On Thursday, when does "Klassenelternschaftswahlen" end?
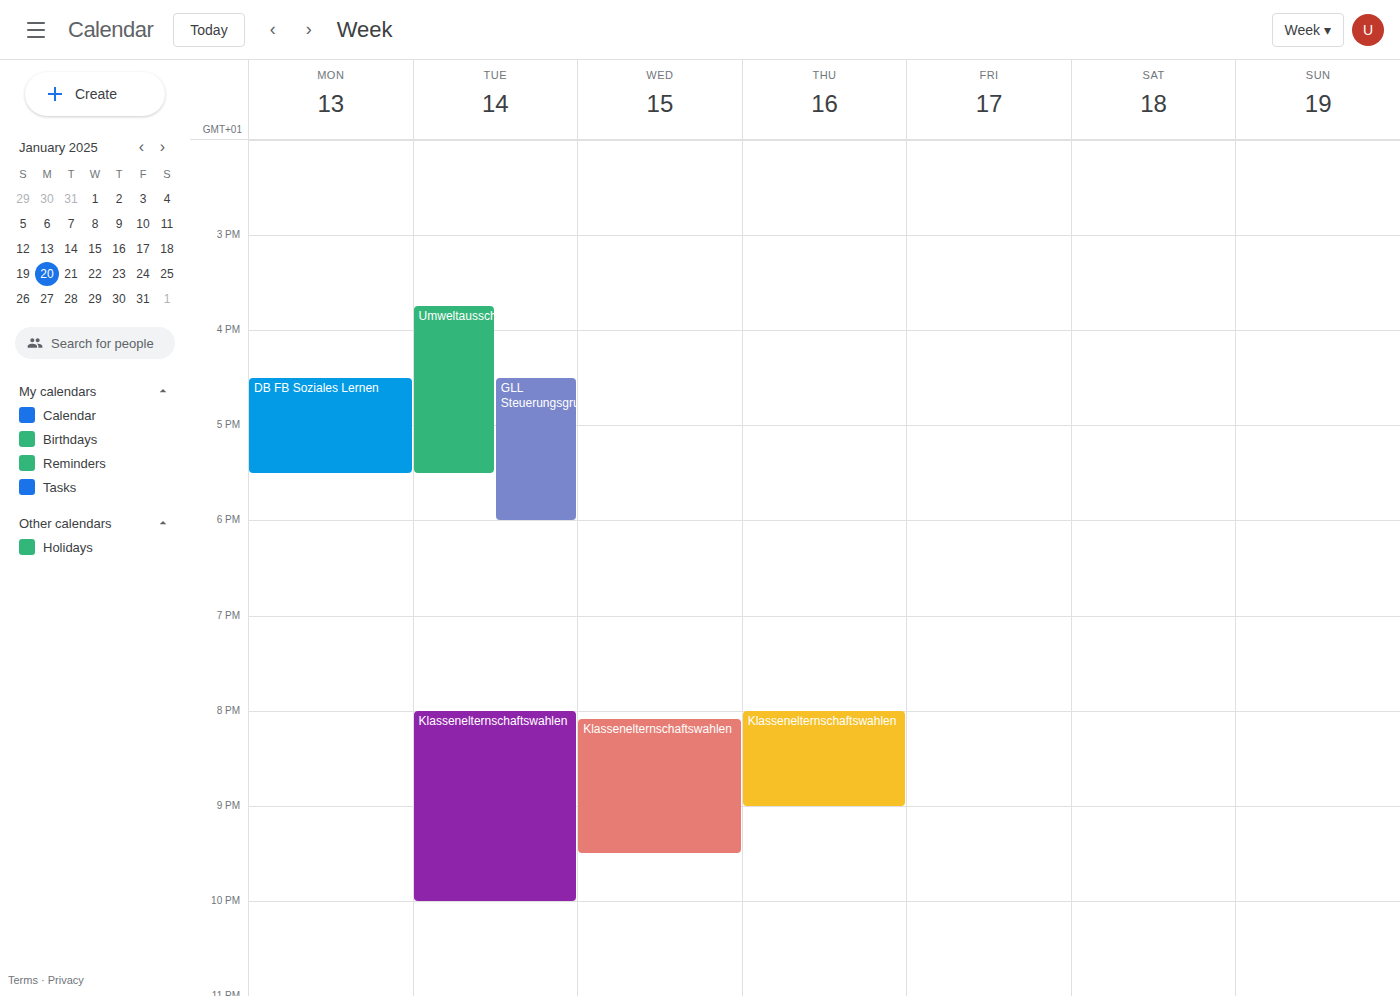
21:00